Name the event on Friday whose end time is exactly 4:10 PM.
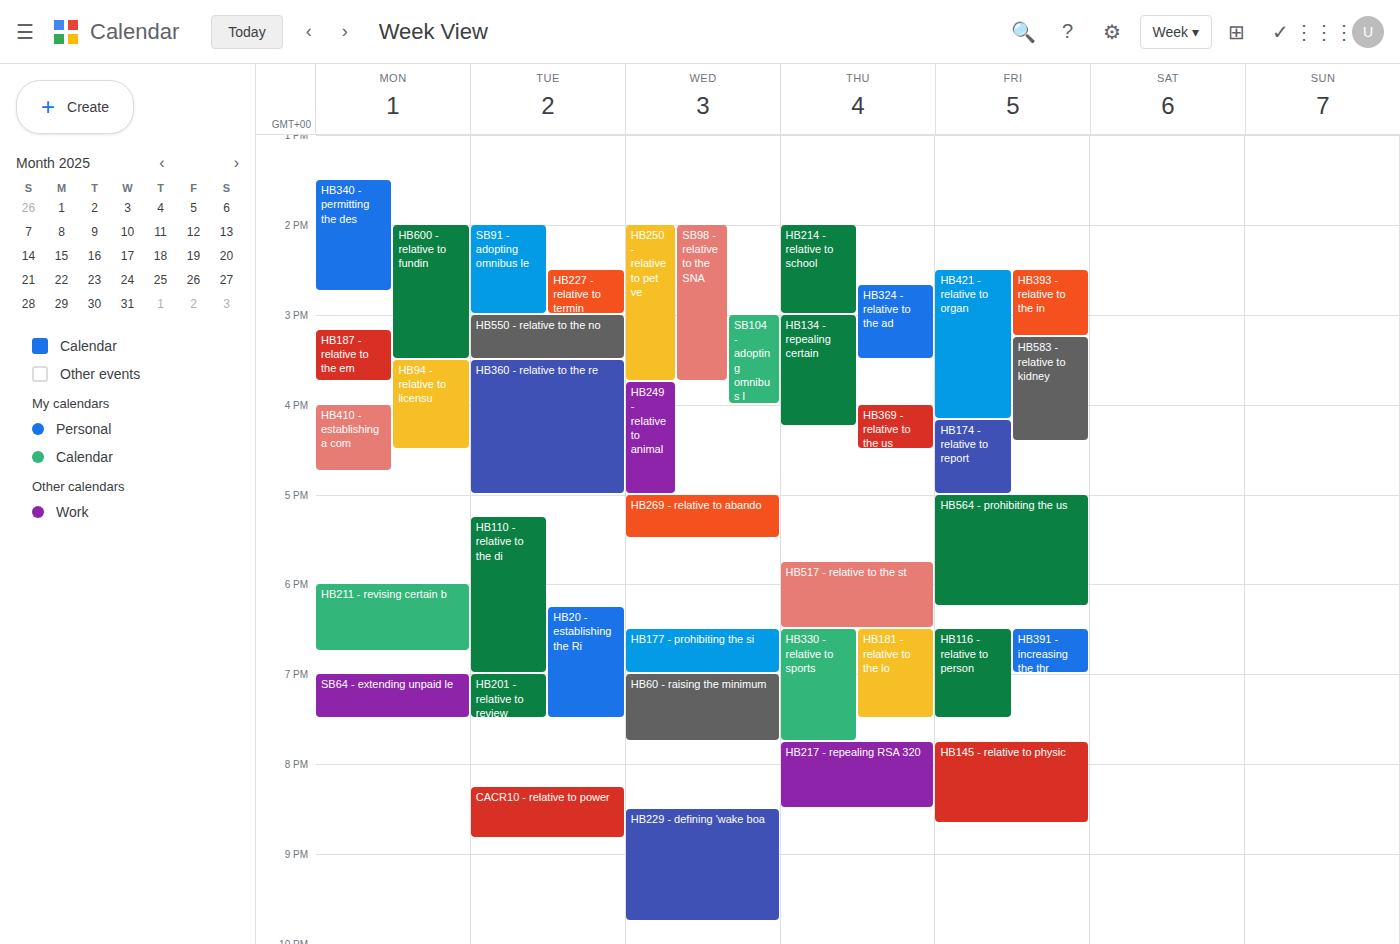
"HB421 - relative to organ"